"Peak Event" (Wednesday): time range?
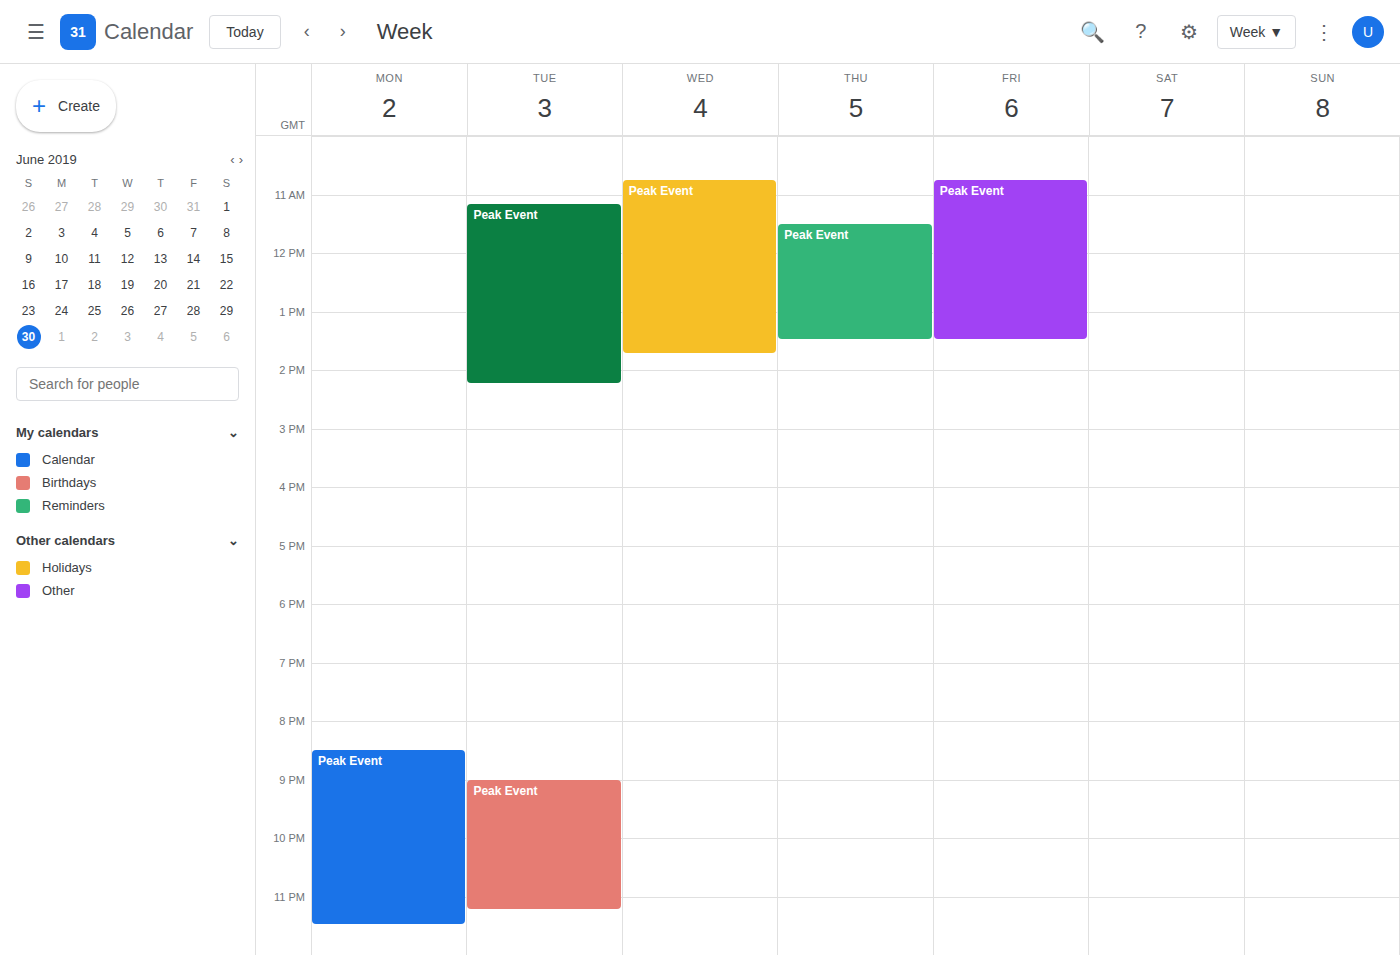
10:45 AM to 1:45 PM